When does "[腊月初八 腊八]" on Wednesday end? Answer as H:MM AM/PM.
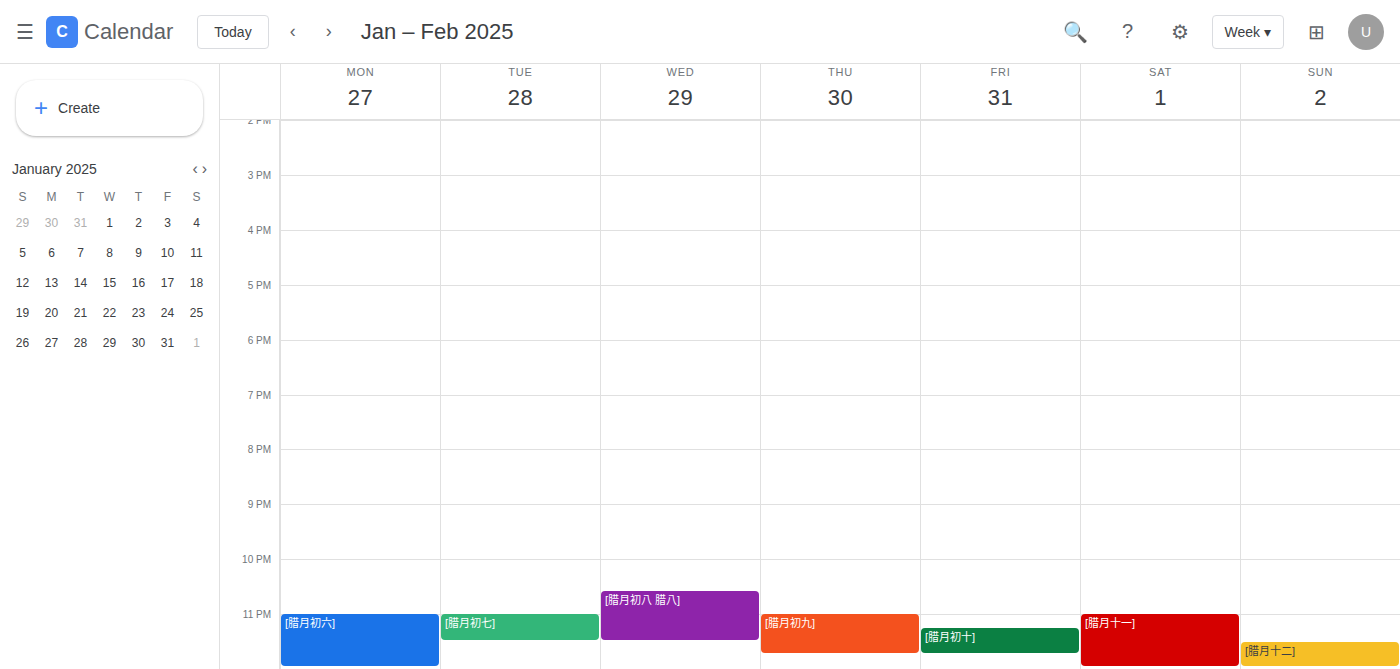
11:30 PM